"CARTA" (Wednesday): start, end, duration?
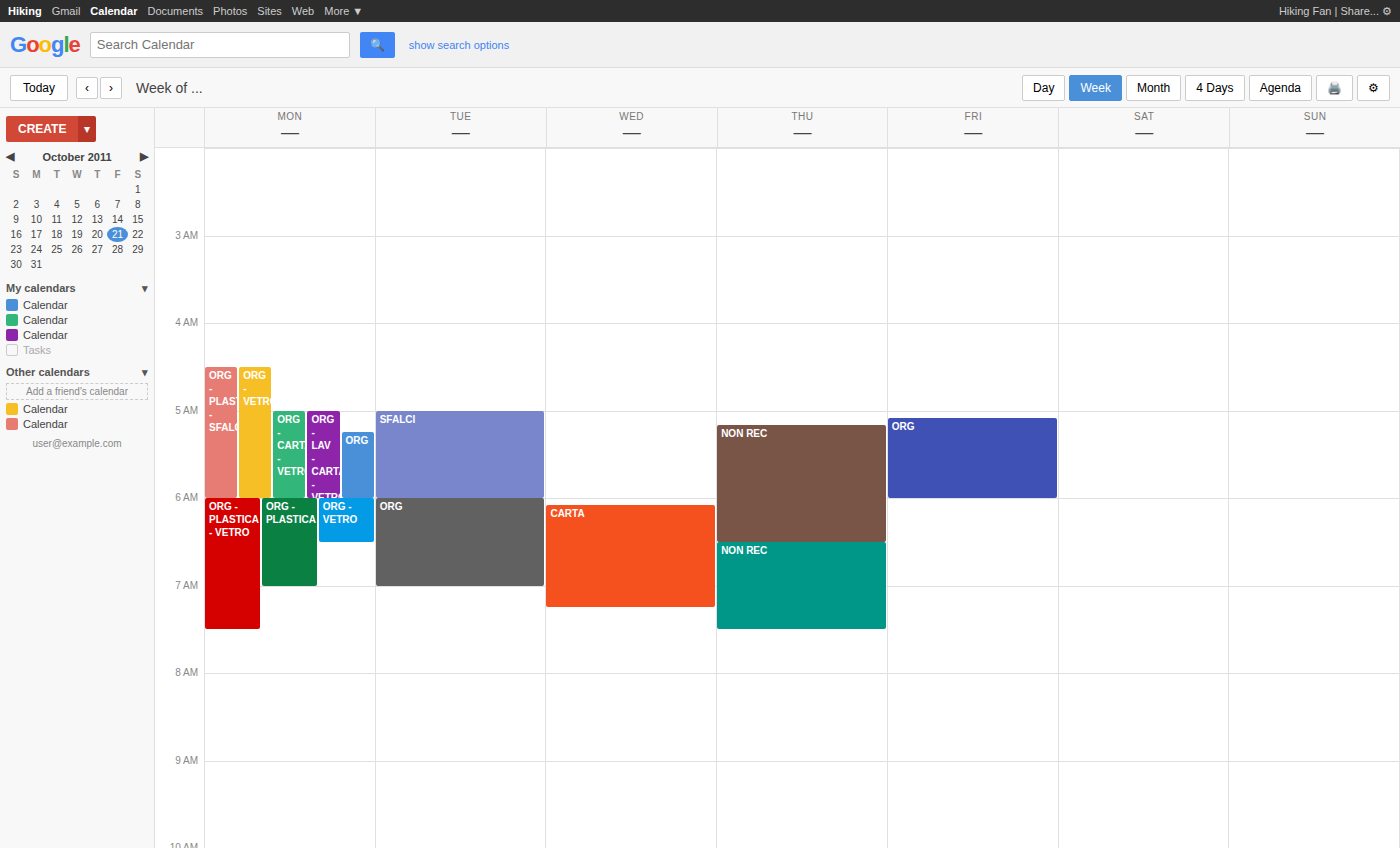
6:05 AM to 7:15 AM, 1 hour 10 minutes